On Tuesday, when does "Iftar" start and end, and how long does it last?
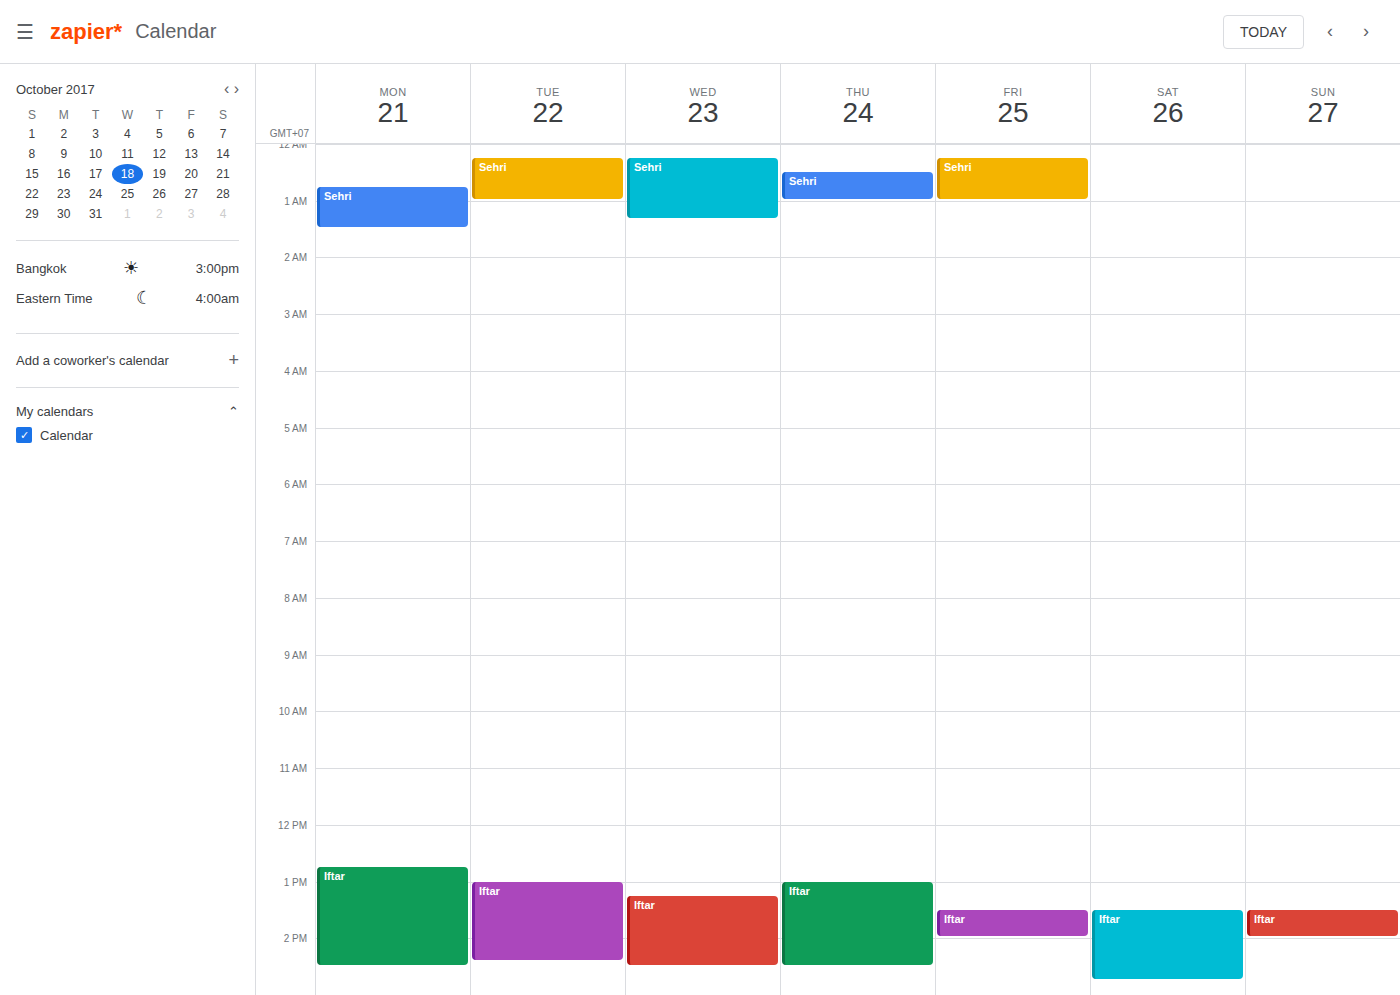
13:00 to 14:25, 1 hour 25 minutes